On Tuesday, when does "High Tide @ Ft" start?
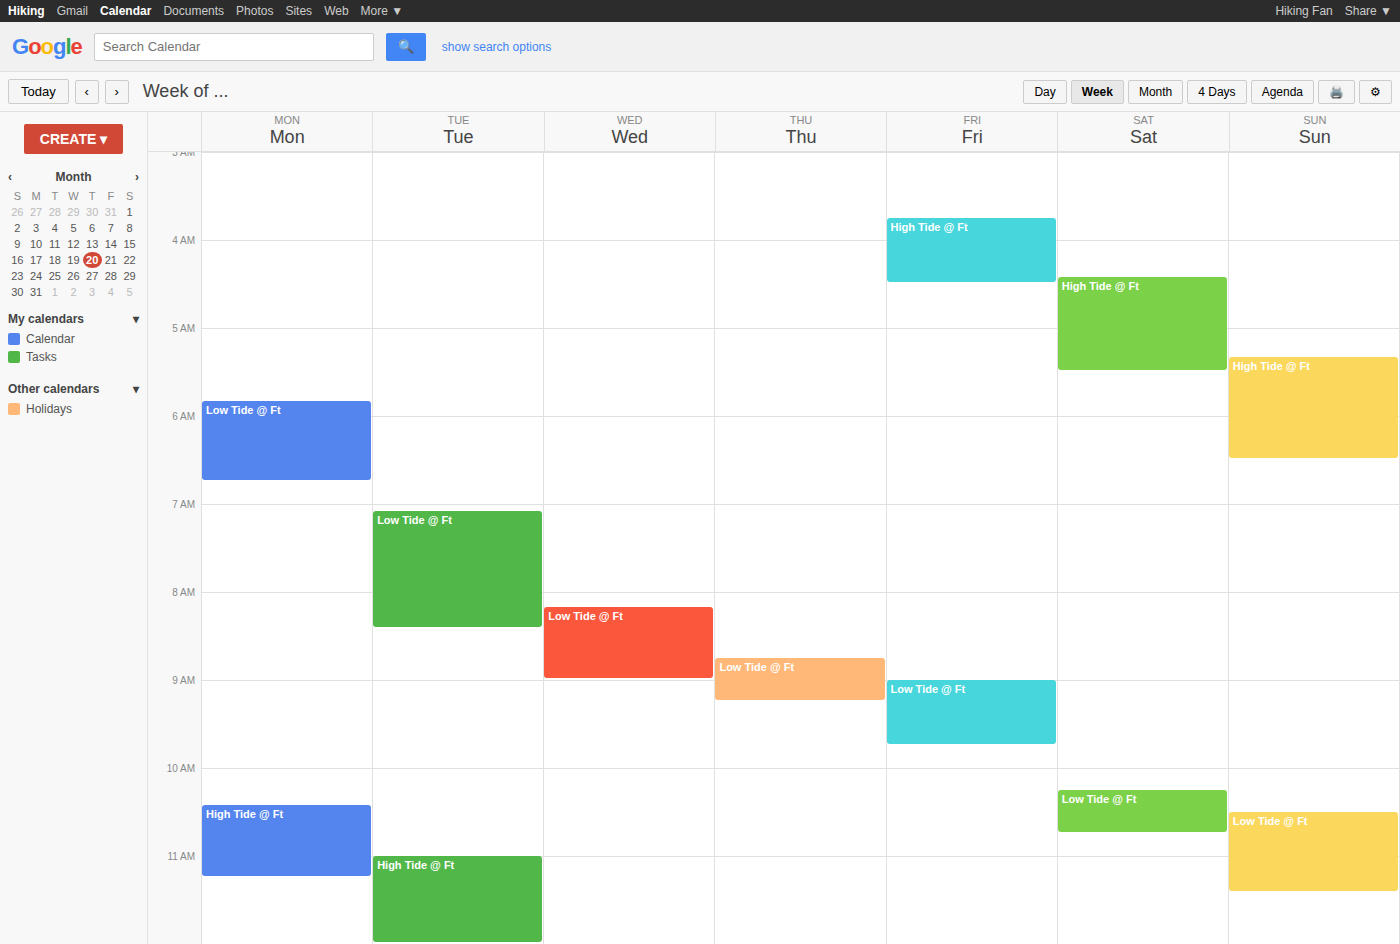
11:00 AM